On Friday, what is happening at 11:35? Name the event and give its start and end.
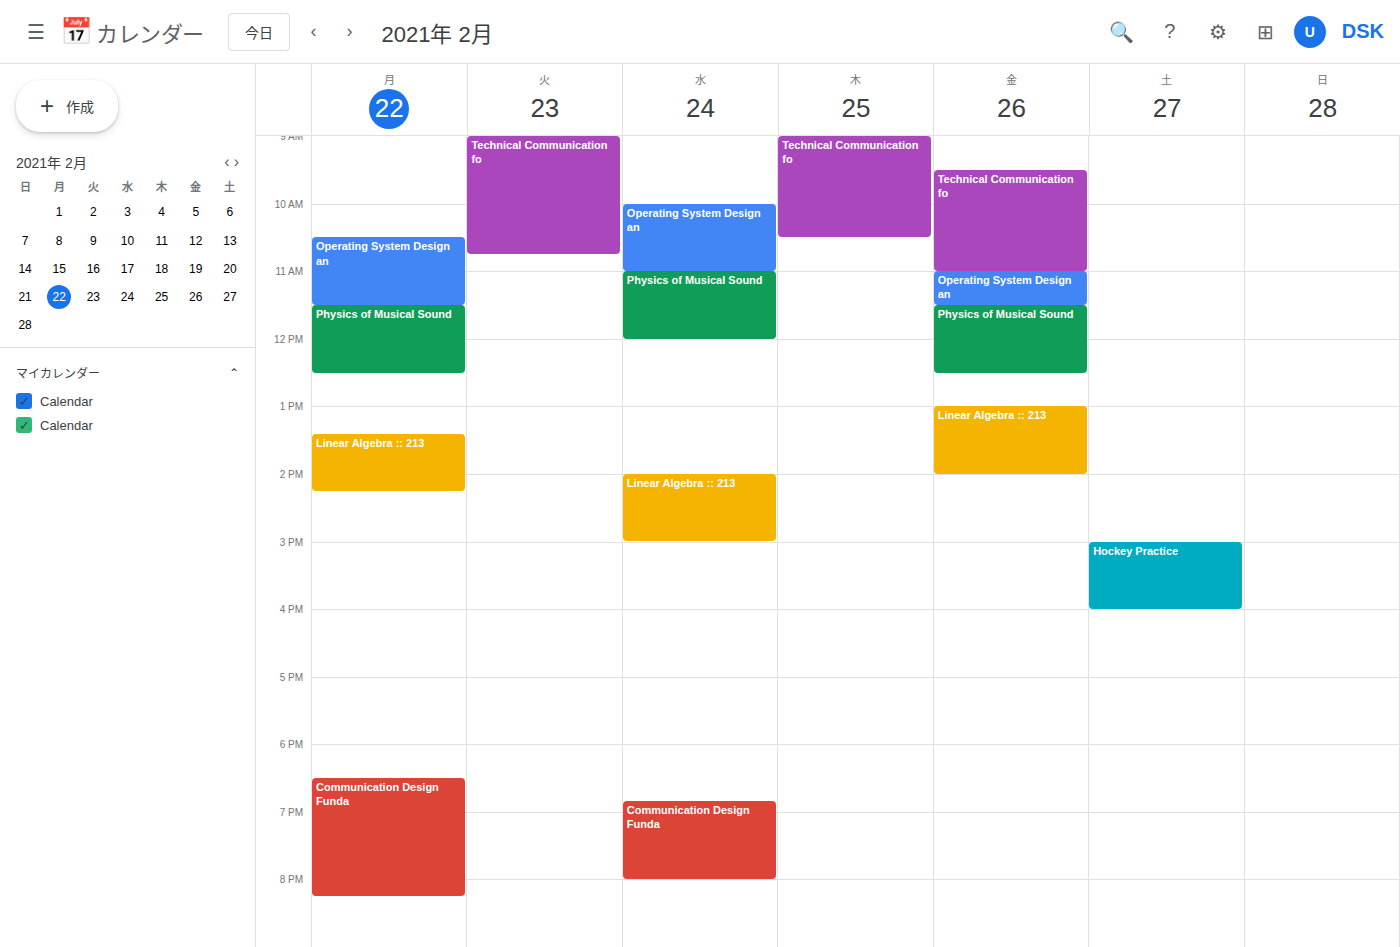
"Physics of Musical Sound", 11:30 to 12:30